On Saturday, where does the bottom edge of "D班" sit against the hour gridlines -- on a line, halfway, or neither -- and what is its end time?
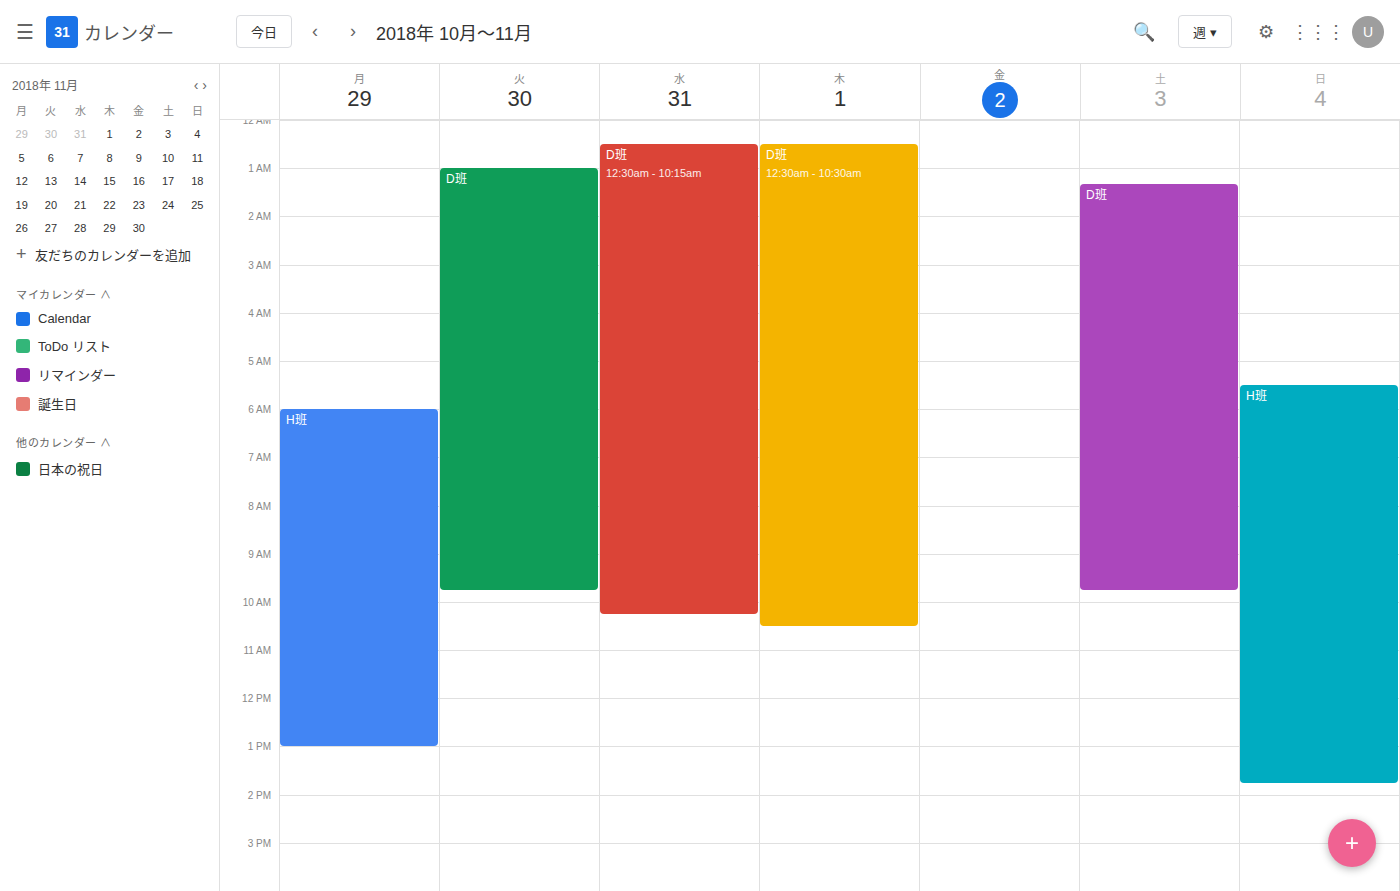
9:45 AM -- neither: three quarters of the way from the 9 AM line to the 10 AM line.